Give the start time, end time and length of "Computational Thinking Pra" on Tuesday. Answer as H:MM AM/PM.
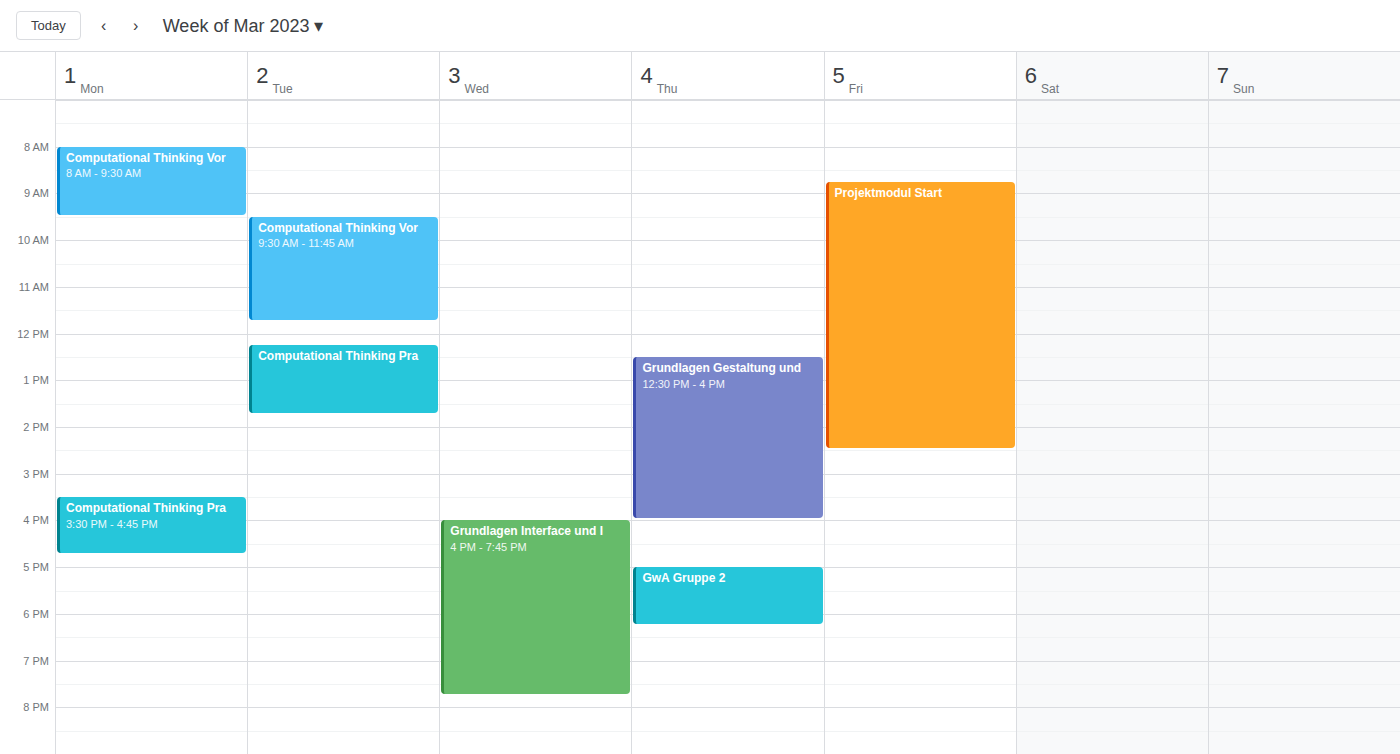
12:15 PM to 1:45 PM, 1 hour 30 minutes